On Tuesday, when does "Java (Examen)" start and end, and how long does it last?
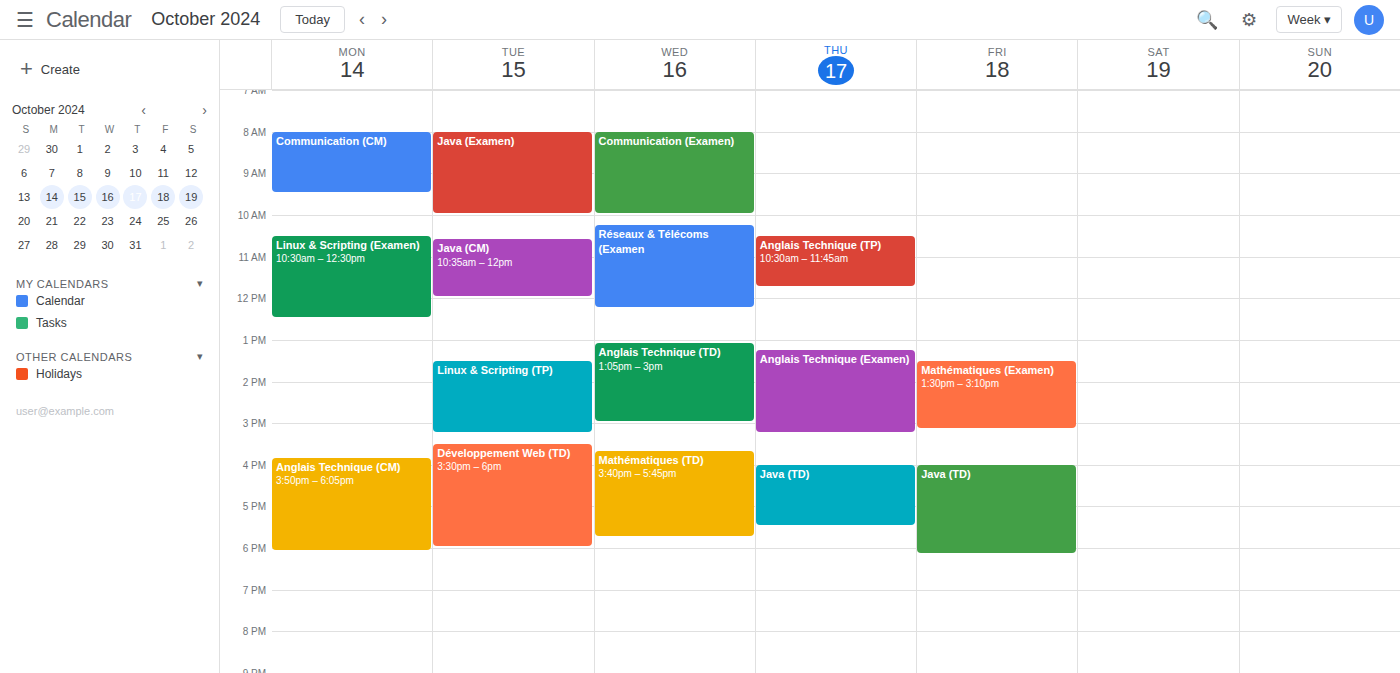
8:00 AM to 10:00 AM, 2 hours